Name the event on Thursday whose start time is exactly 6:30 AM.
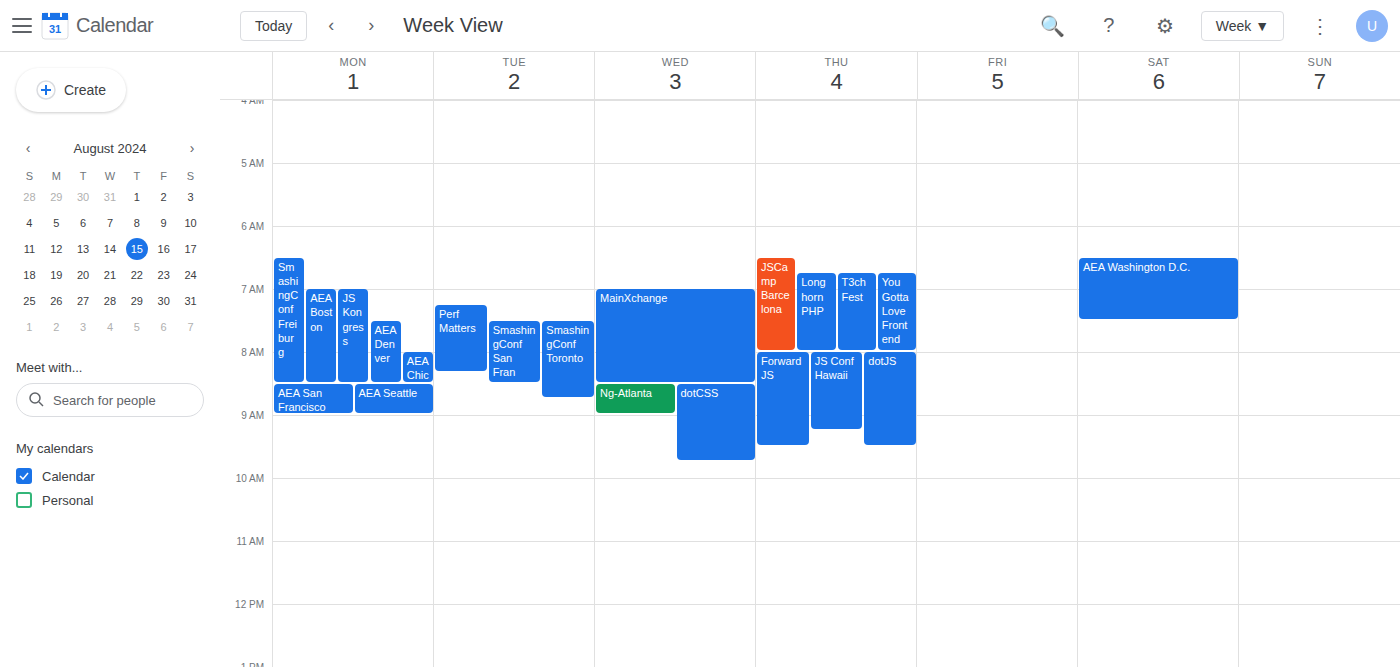
"JSCamp Barcelona"